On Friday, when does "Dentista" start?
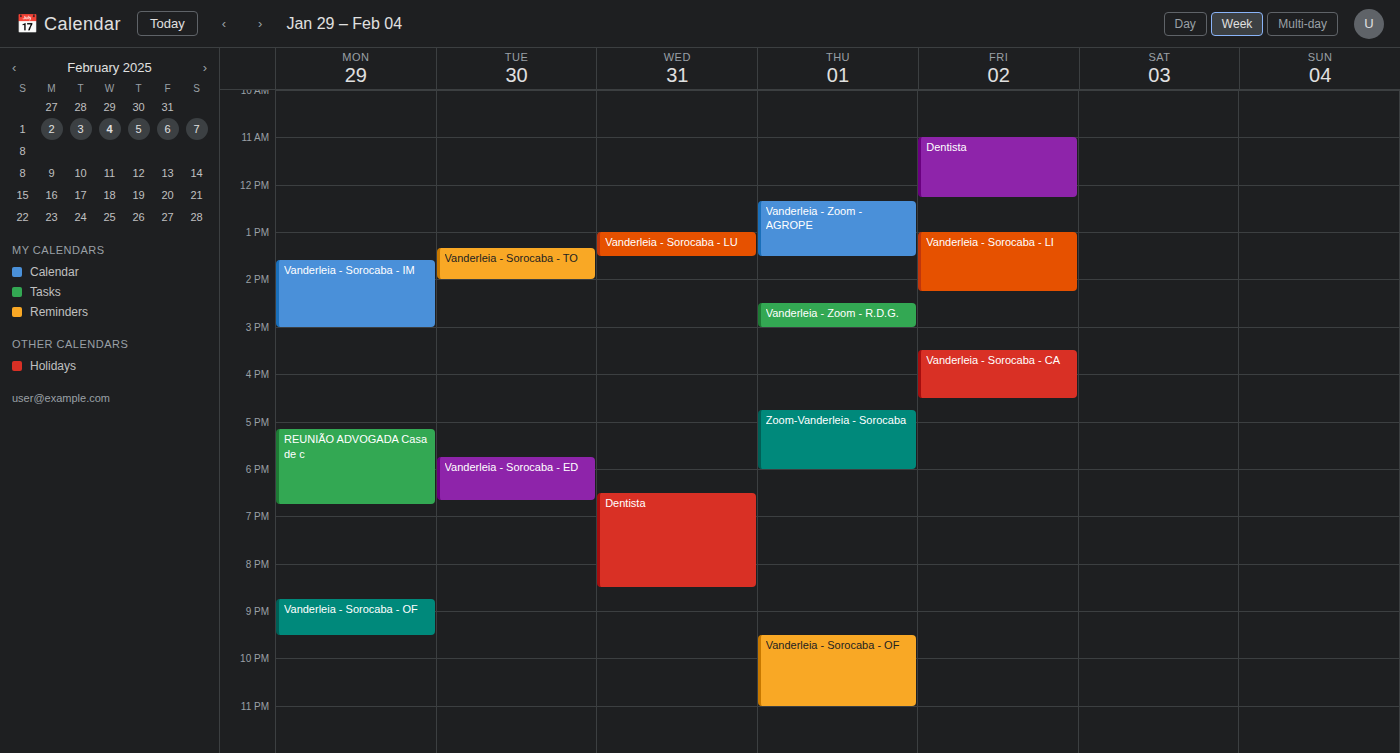
11:00 AM